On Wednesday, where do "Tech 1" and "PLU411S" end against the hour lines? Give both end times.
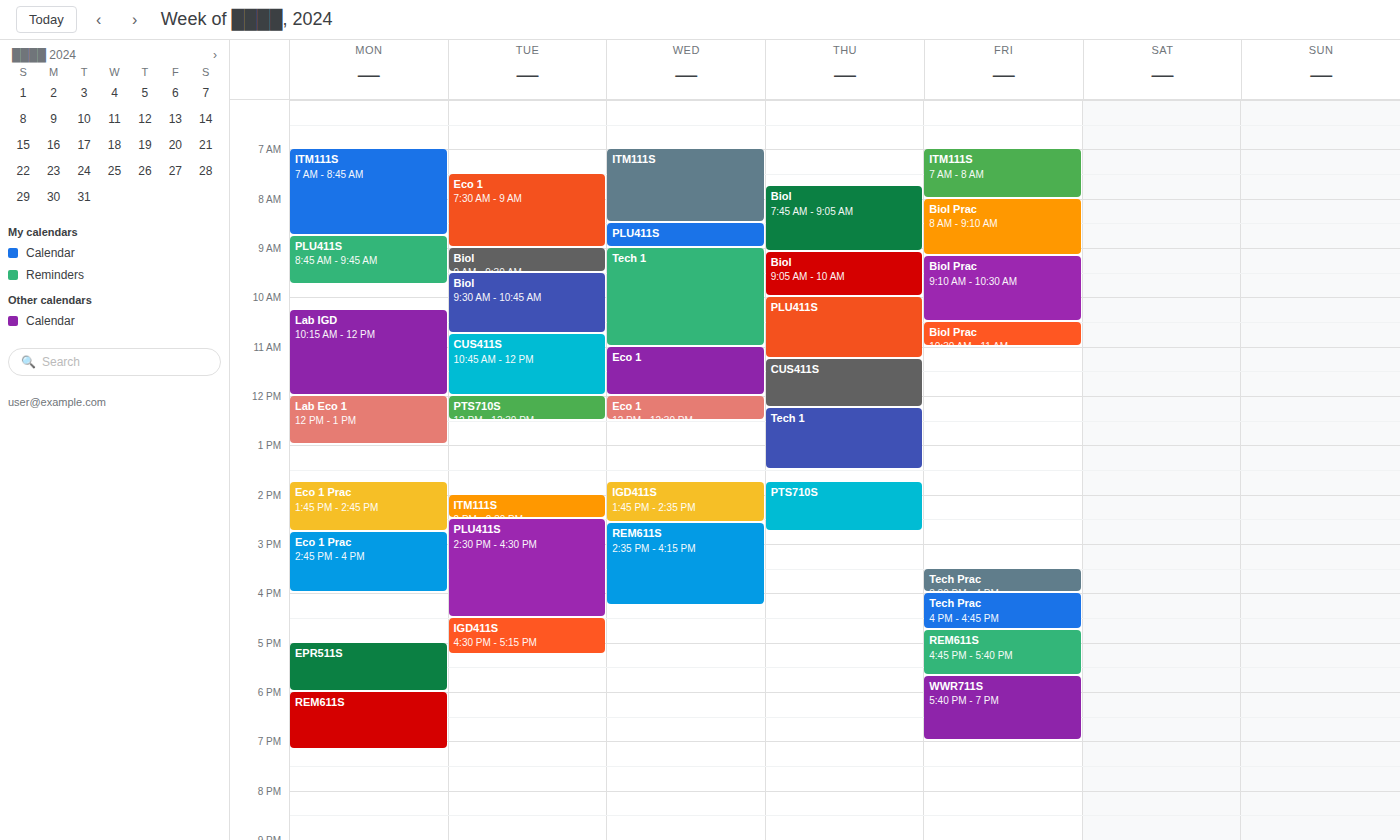
"Tech 1": 11:00 AM, exactly on the 11 AM line. "PLU411S": 9:00 AM, exactly on the 9 AM line.